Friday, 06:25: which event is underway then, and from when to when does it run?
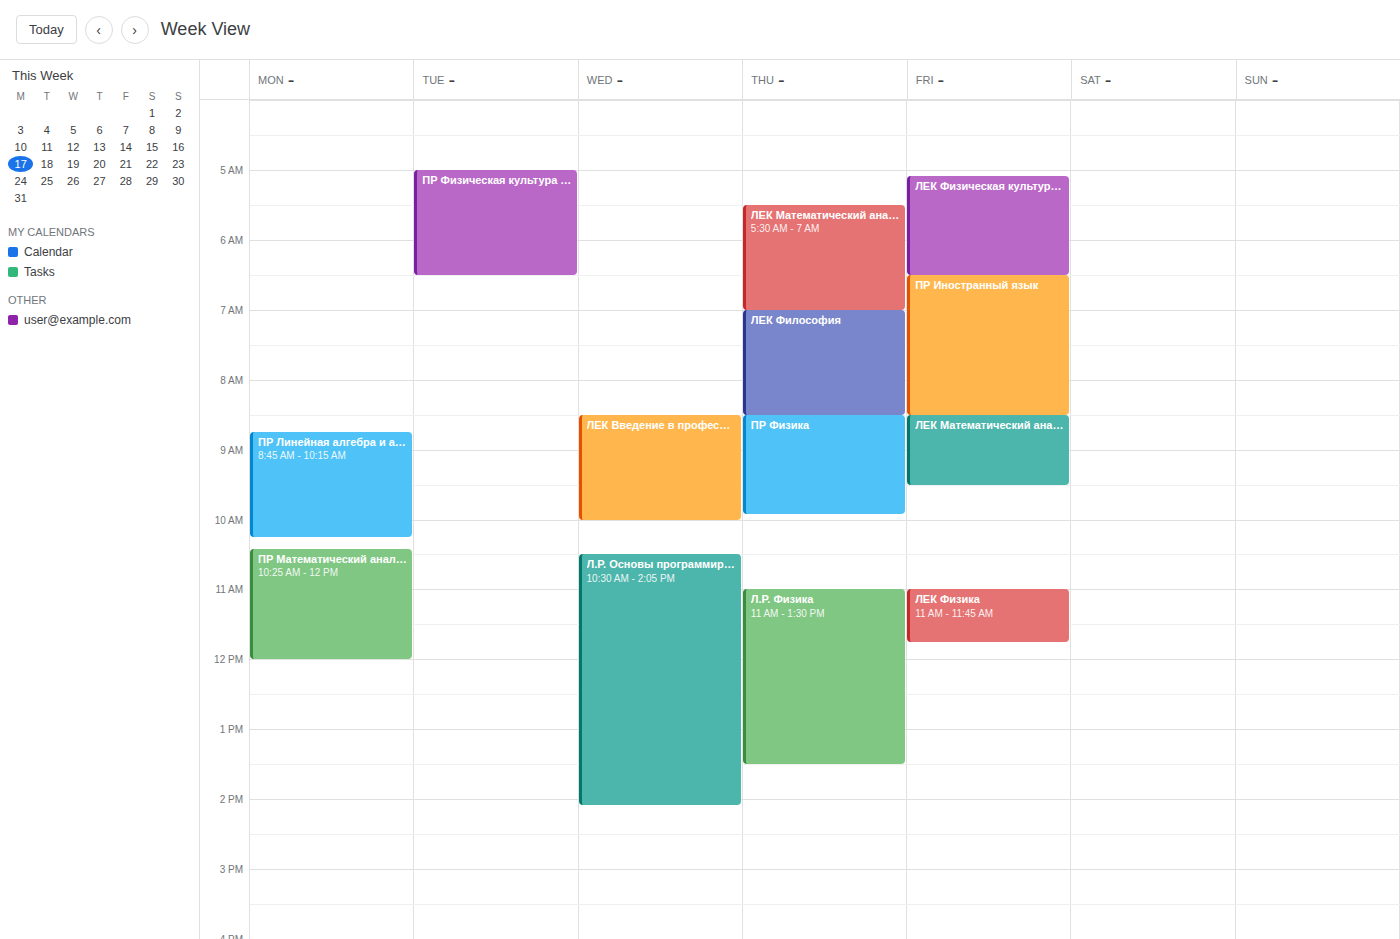
"ЛЕК Физическая культура и", 05:05 to 06:30